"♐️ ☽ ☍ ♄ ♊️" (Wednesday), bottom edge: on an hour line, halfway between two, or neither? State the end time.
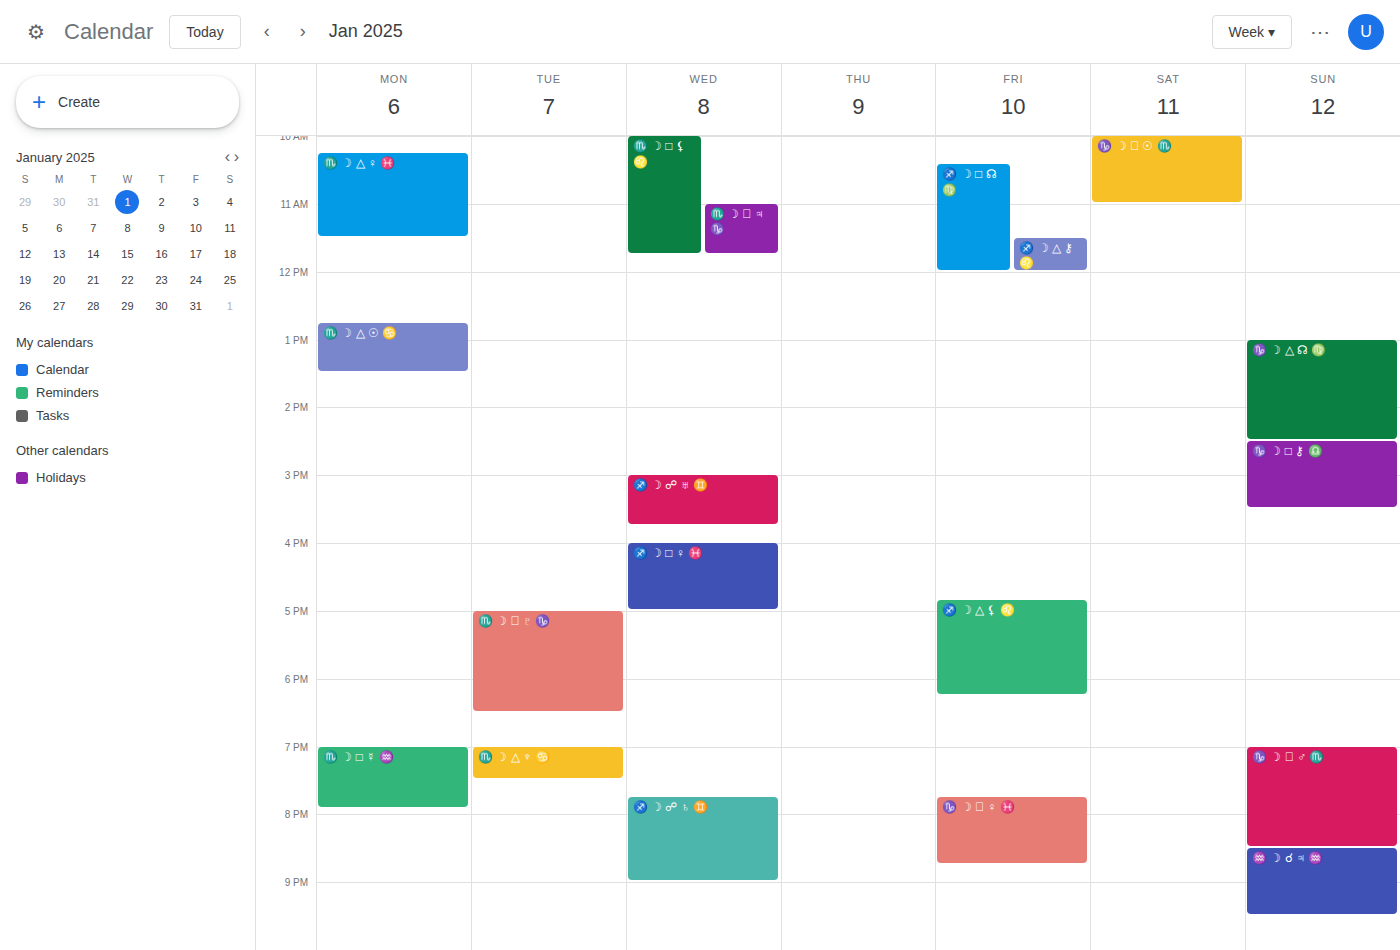
9:00 PM -- exactly on the 9 PM line.